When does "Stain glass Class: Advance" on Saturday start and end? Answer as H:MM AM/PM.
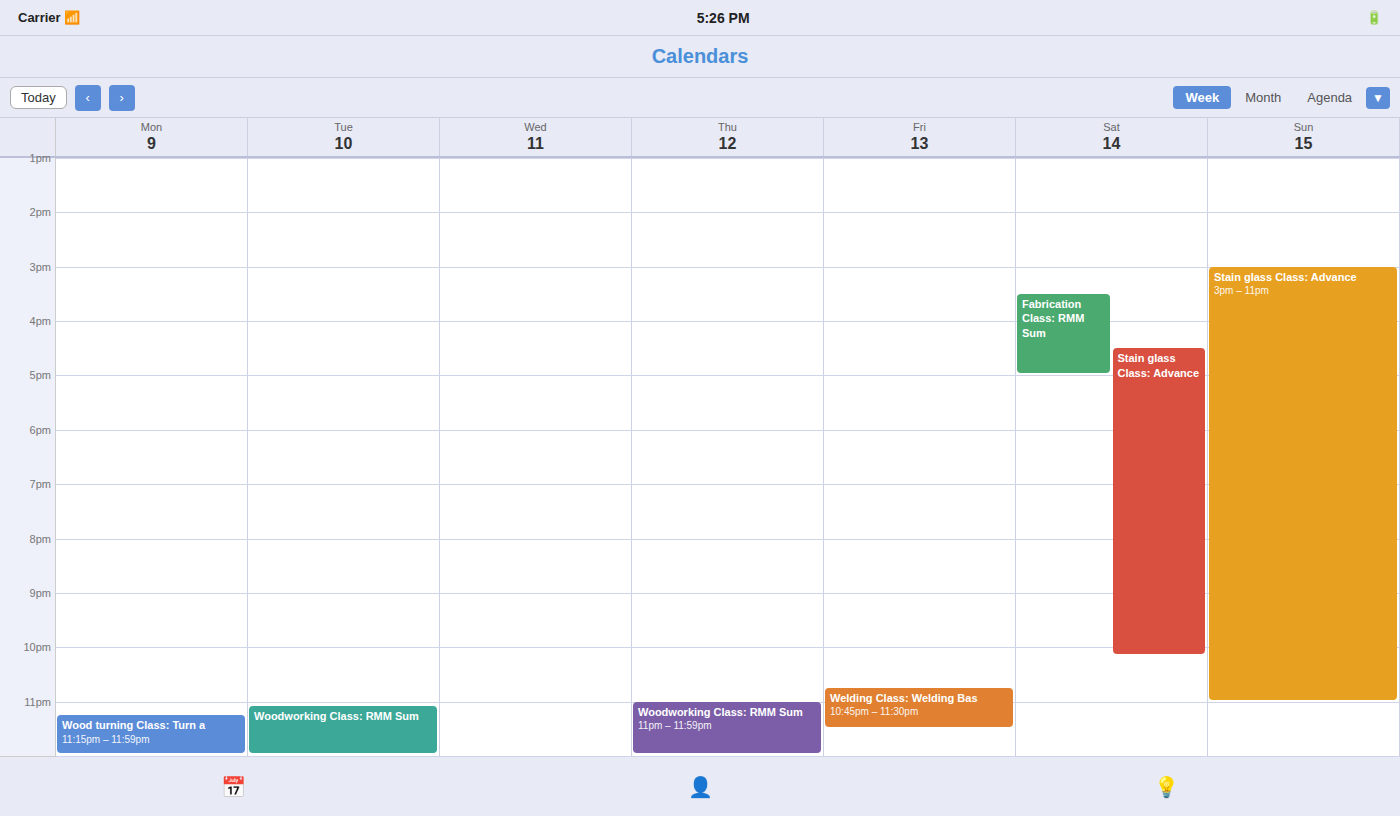
4:30 PM to 10:10 PM